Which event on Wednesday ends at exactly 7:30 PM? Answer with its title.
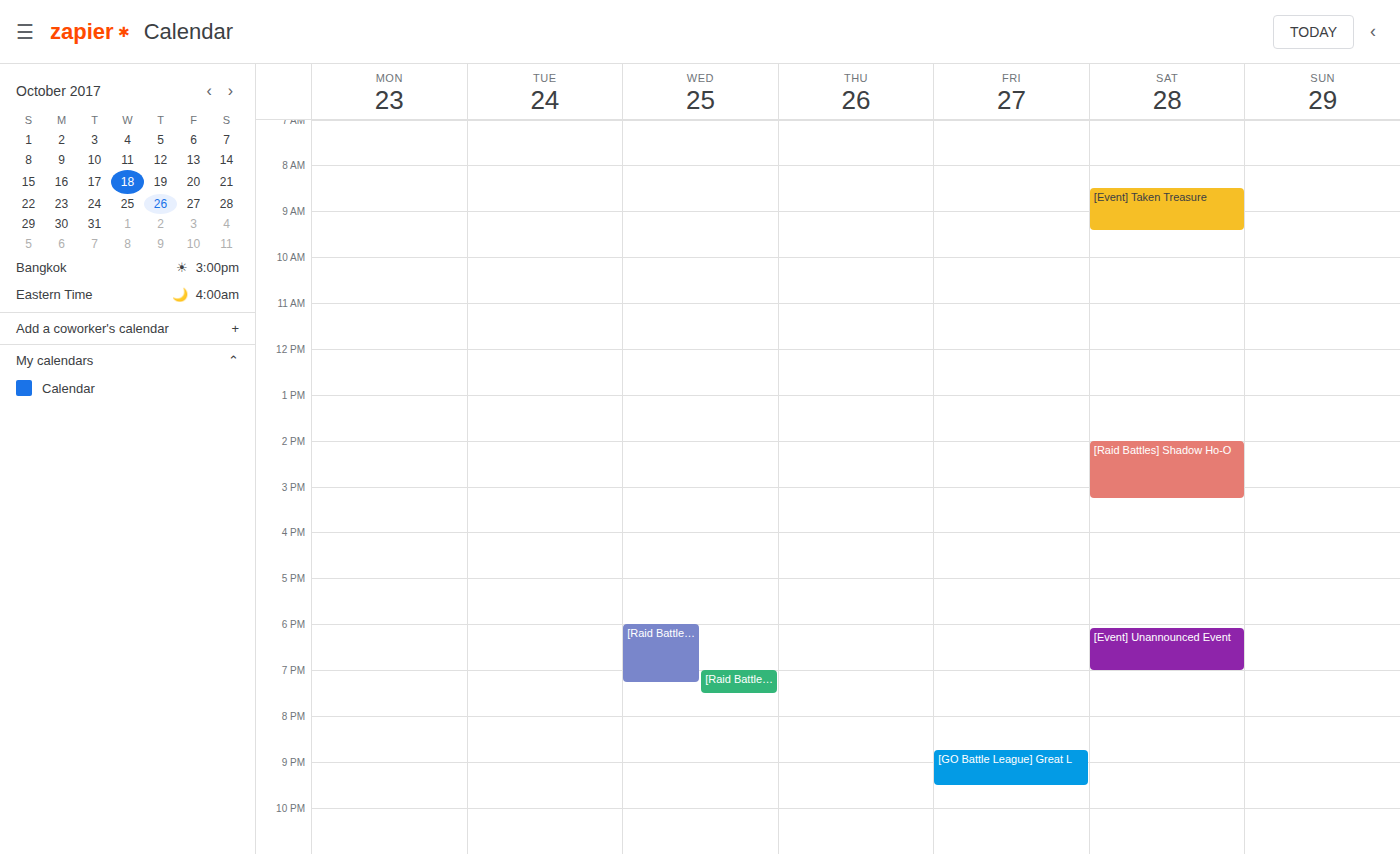
"[Raid Battles] Mega Steeli"